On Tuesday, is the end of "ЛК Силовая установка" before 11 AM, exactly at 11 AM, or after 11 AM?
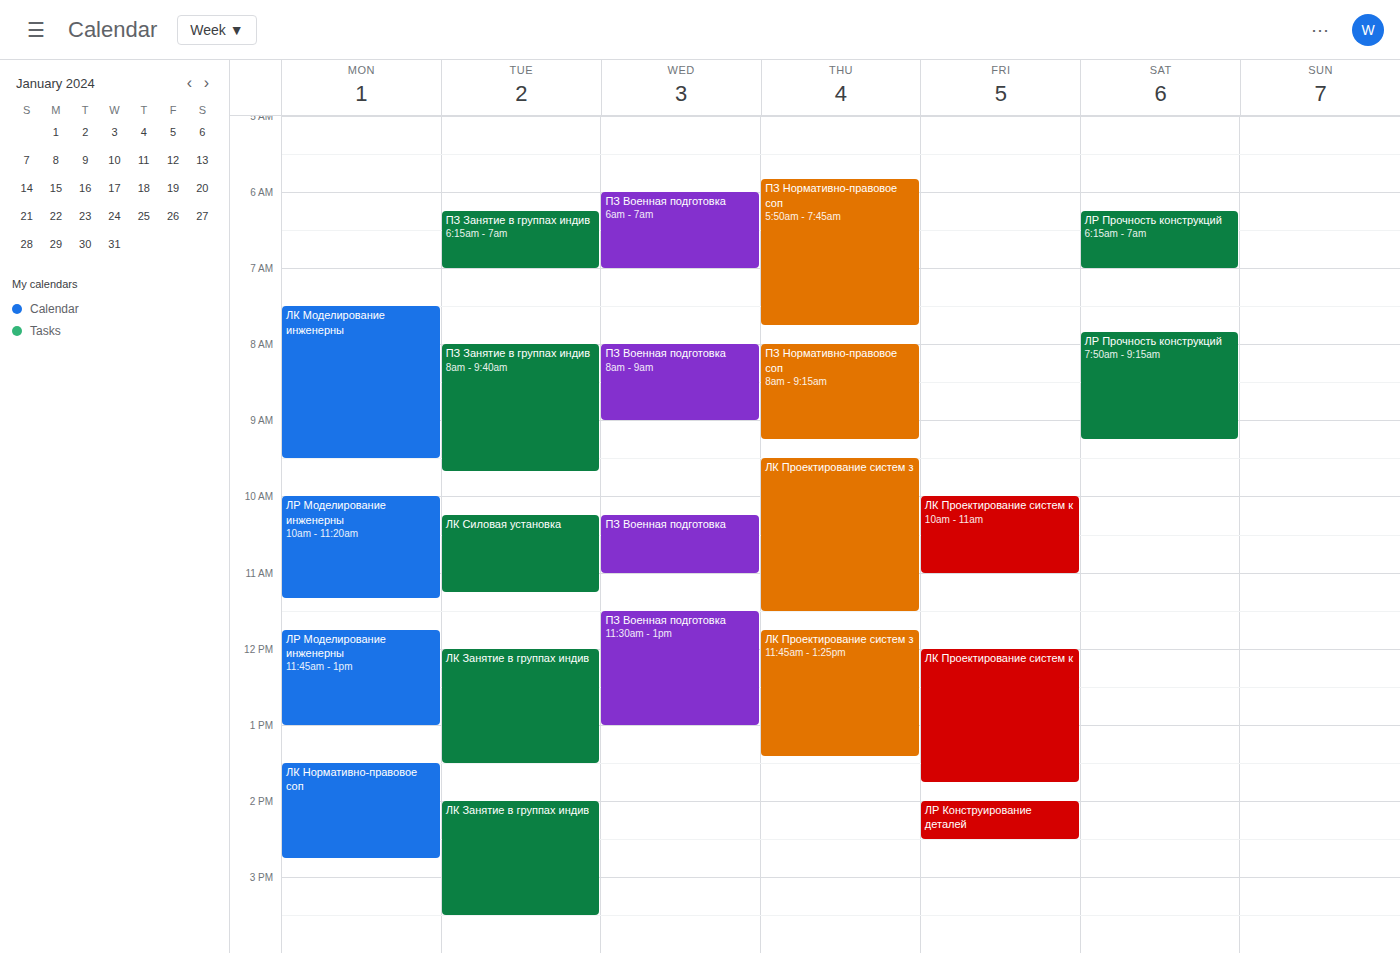
11:15 AM -- after 11 AM, 15 minutes below the 11 AM line.